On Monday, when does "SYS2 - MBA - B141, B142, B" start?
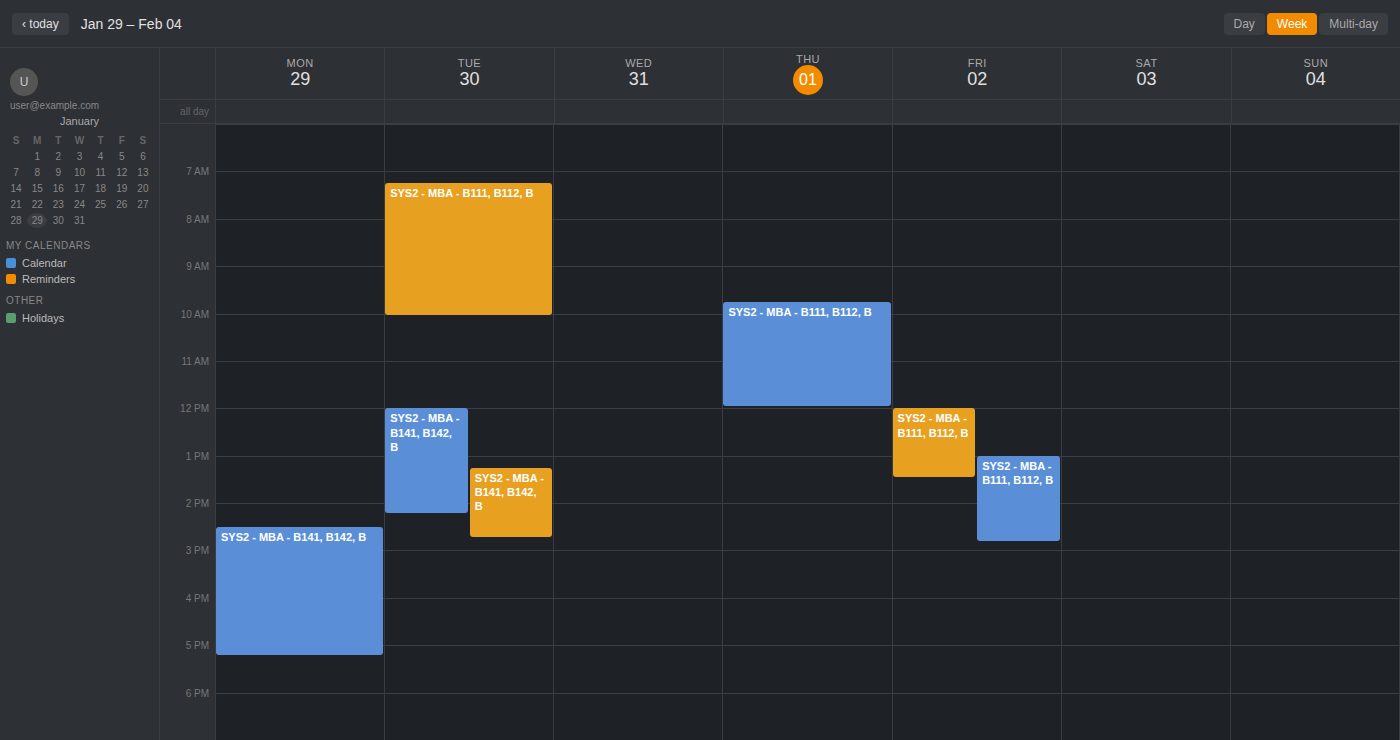
2:30 PM